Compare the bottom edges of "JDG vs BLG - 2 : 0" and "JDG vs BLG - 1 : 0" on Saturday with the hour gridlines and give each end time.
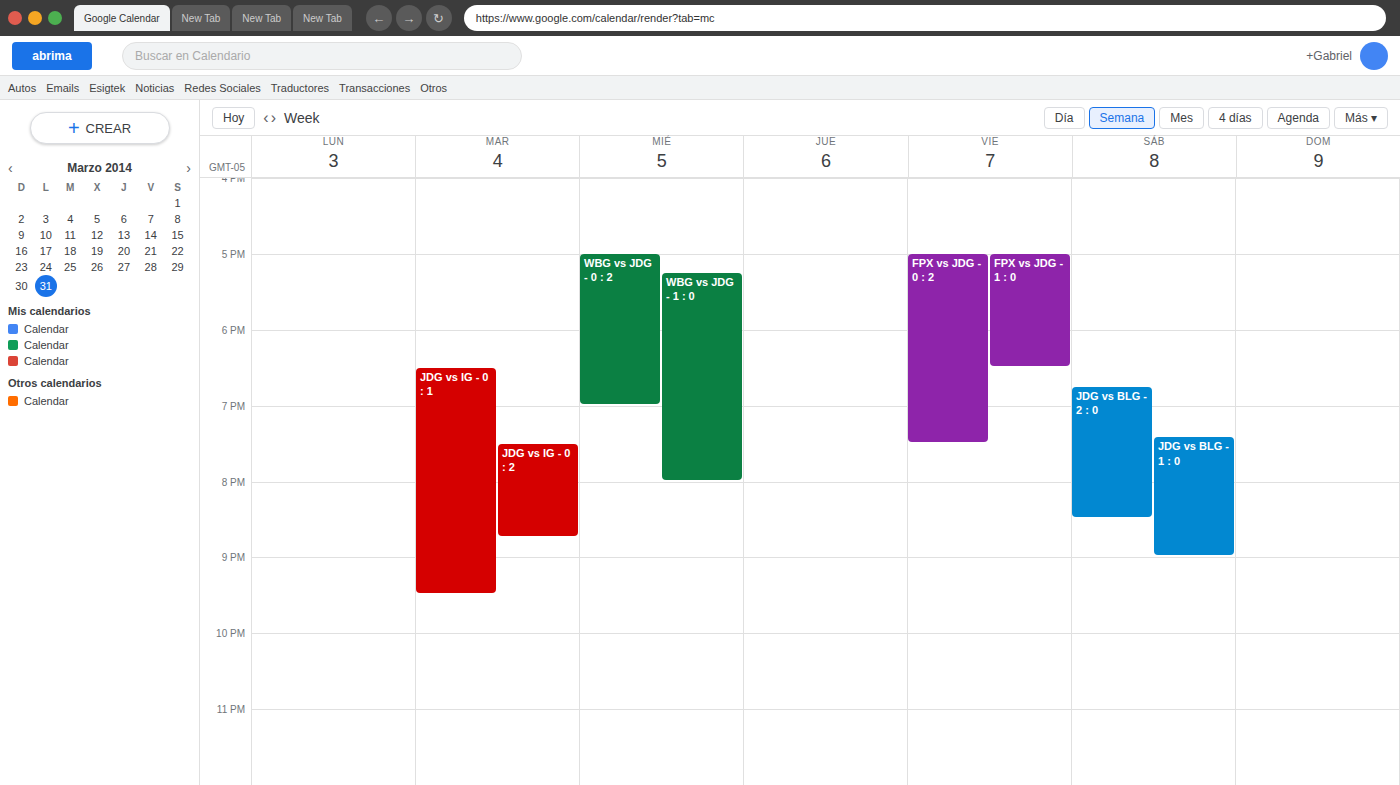
"JDG vs BLG - 2 : 0": 8:30 PM, halfway between the 8 PM and 9 PM lines. "JDG vs BLG - 1 : 0": 9:00 PM, exactly on the 9 PM line.